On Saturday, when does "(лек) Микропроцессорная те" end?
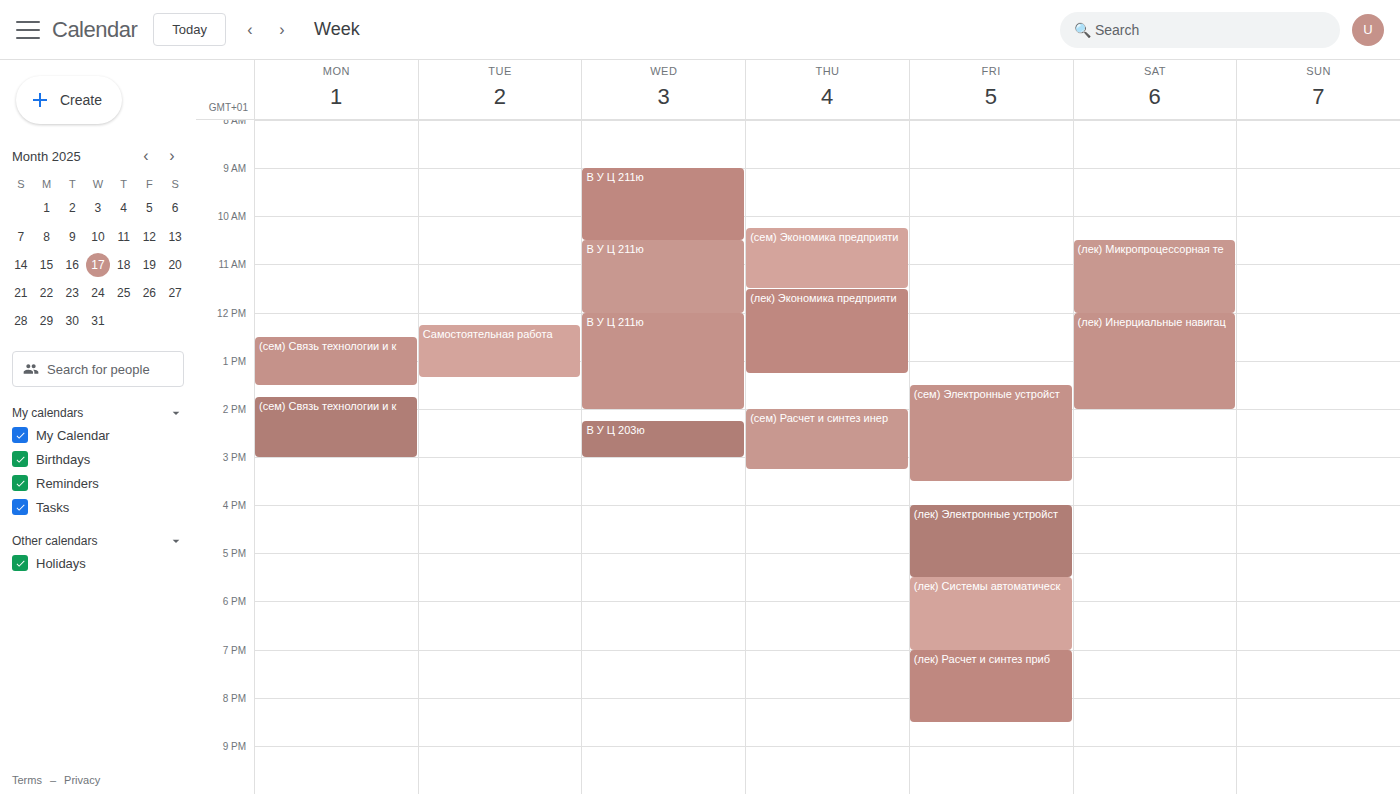
12:00